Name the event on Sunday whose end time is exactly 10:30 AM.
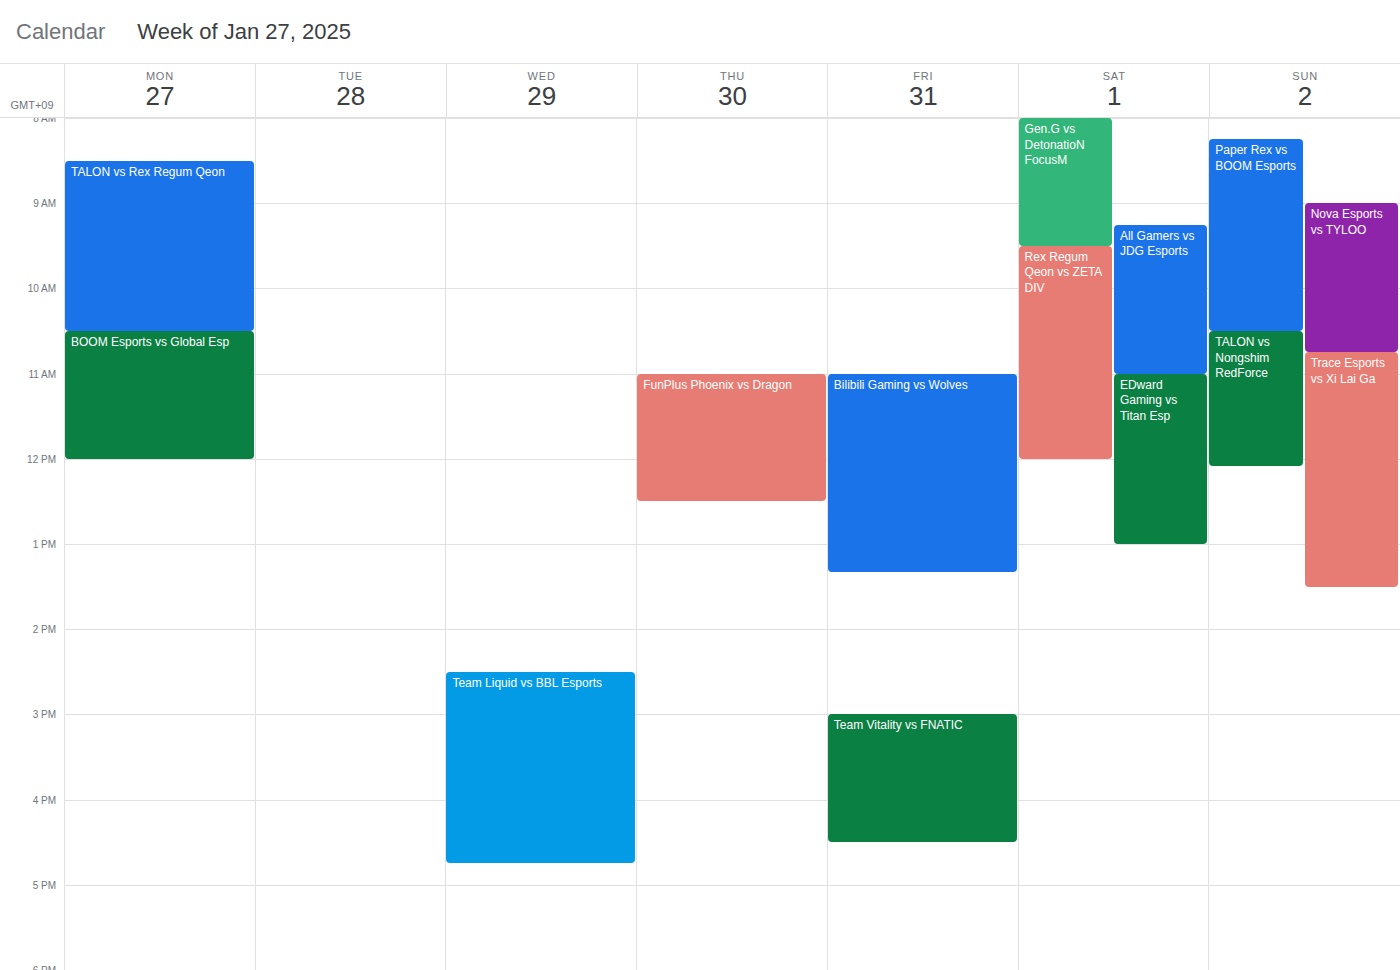
"Paper Rex vs BOOM Esports"